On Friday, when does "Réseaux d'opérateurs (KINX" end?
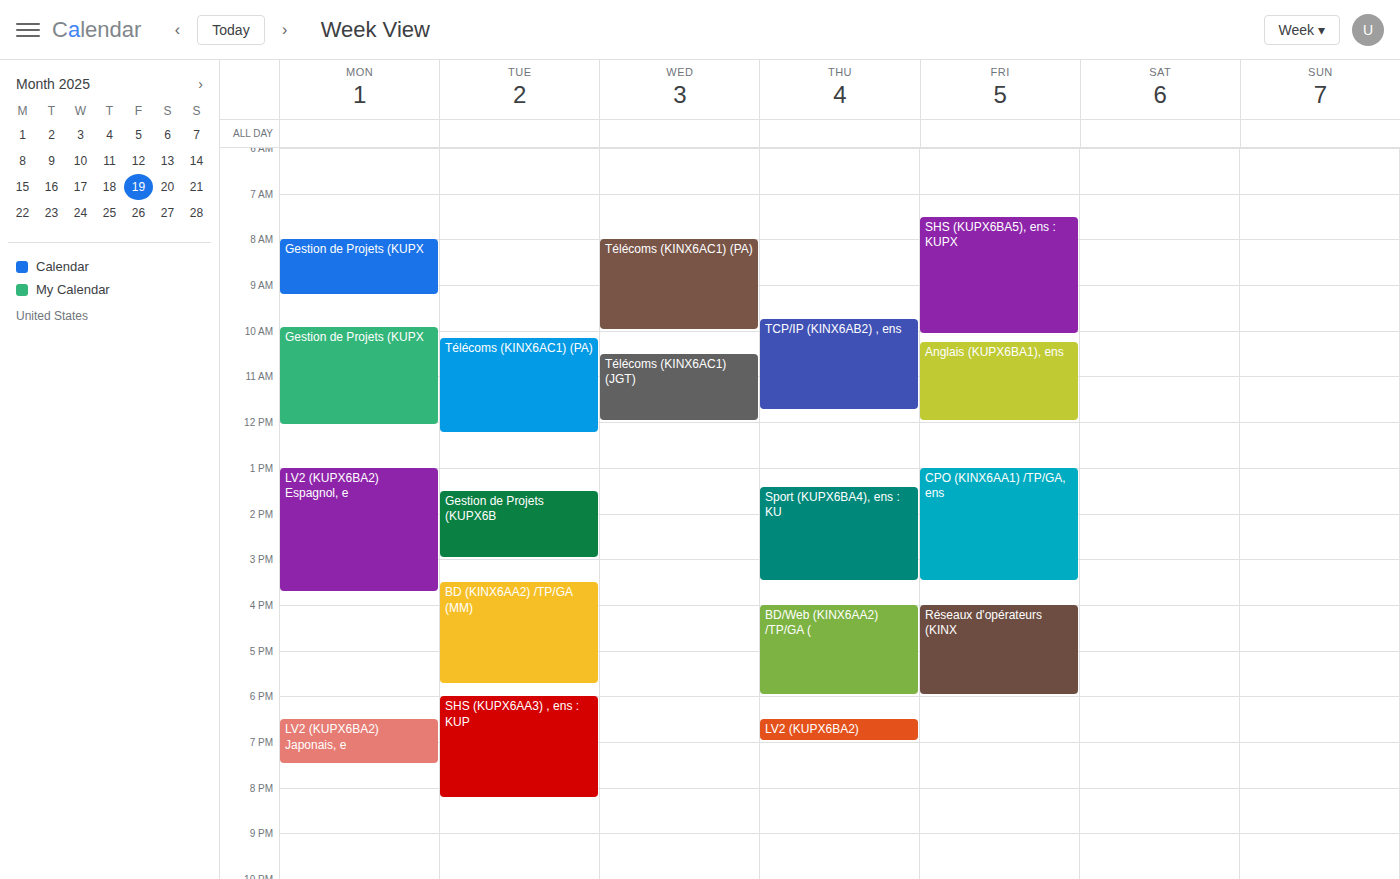
6:00 PM